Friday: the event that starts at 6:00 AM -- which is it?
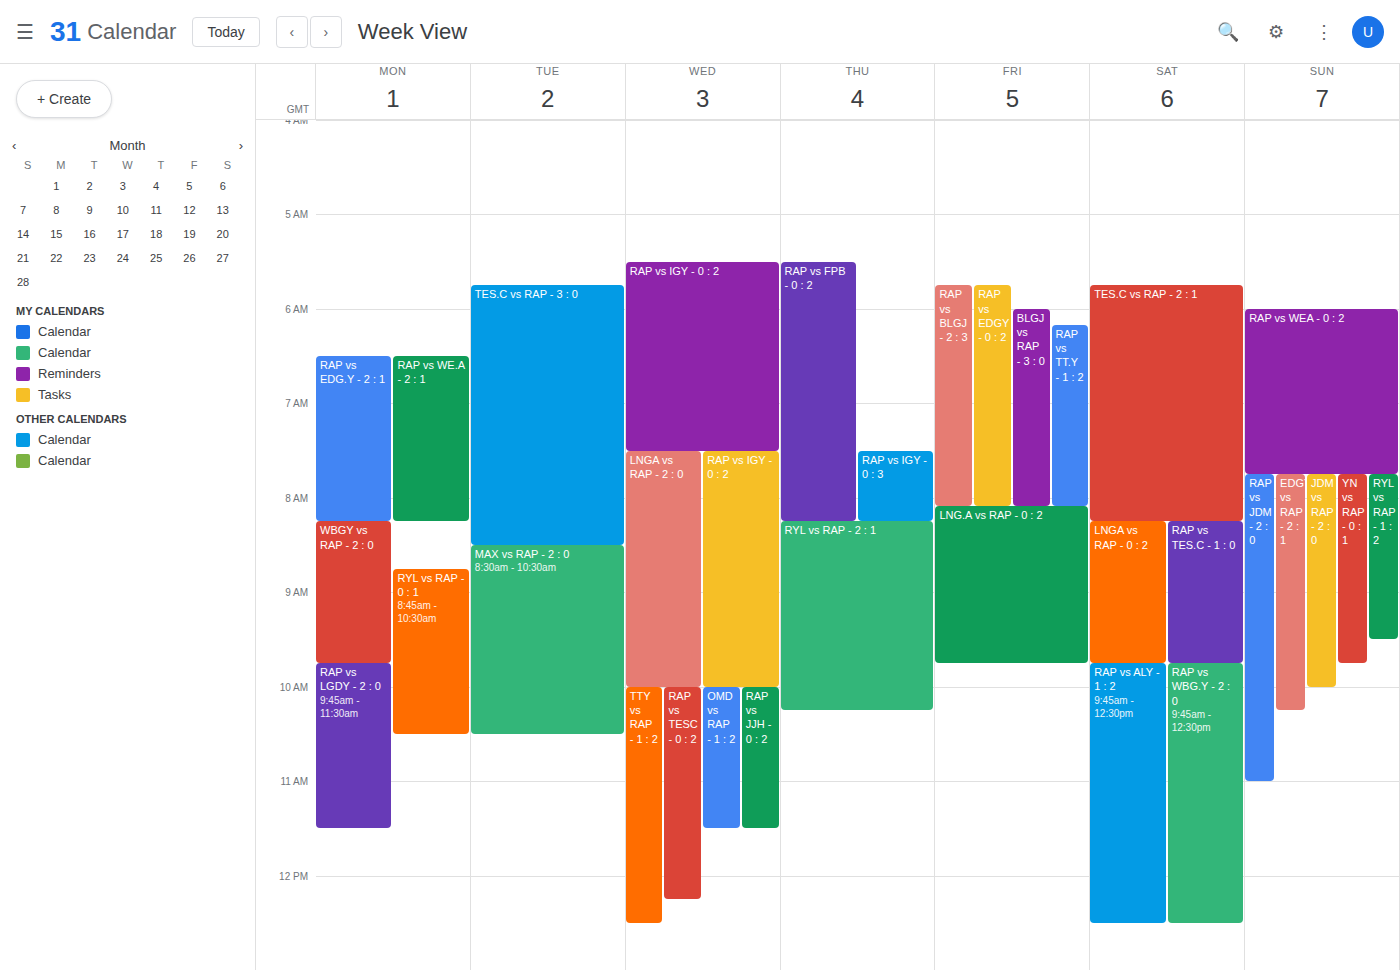
"BLGJ vs RAP - 3 : 0"